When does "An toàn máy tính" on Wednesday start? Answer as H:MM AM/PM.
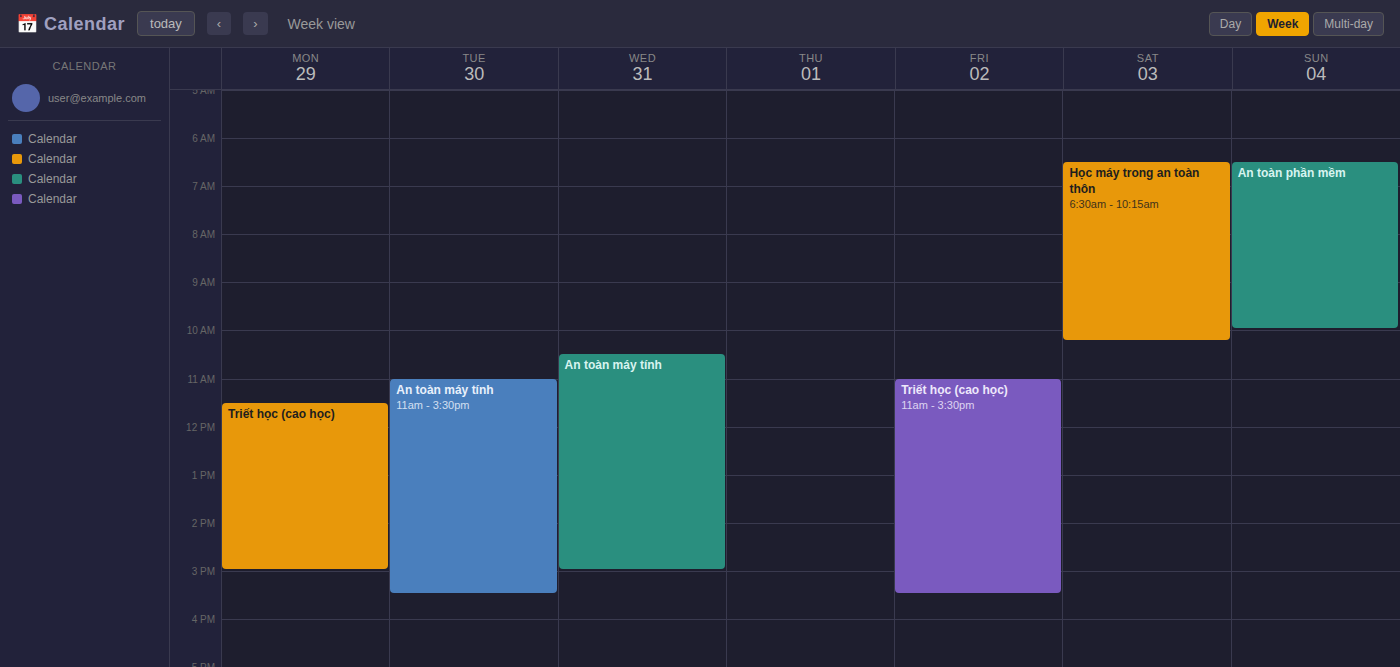
10:30 AM